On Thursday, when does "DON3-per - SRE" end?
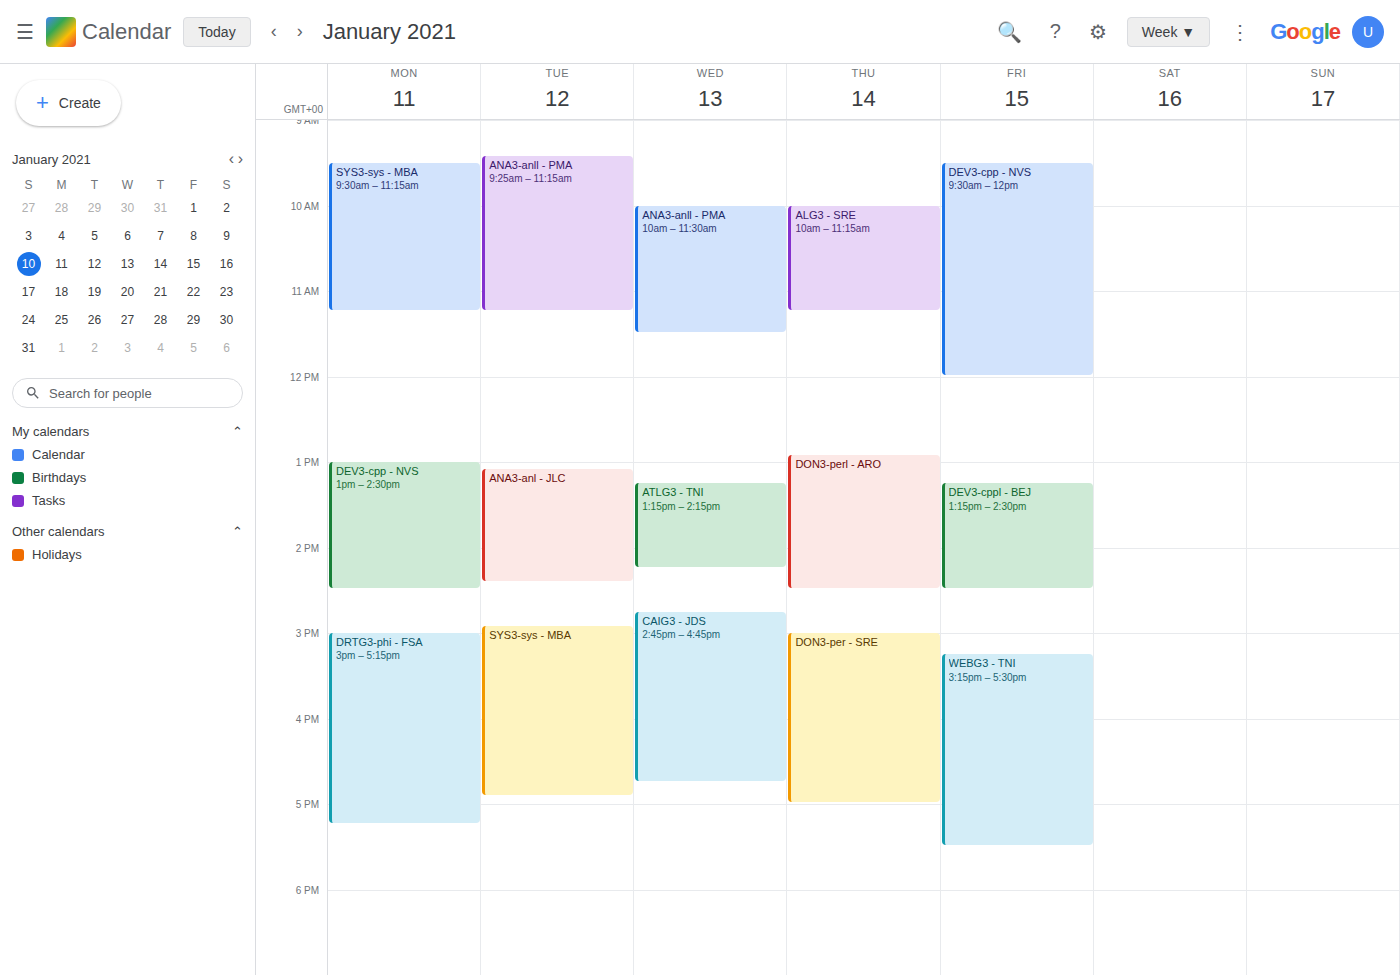
17:00